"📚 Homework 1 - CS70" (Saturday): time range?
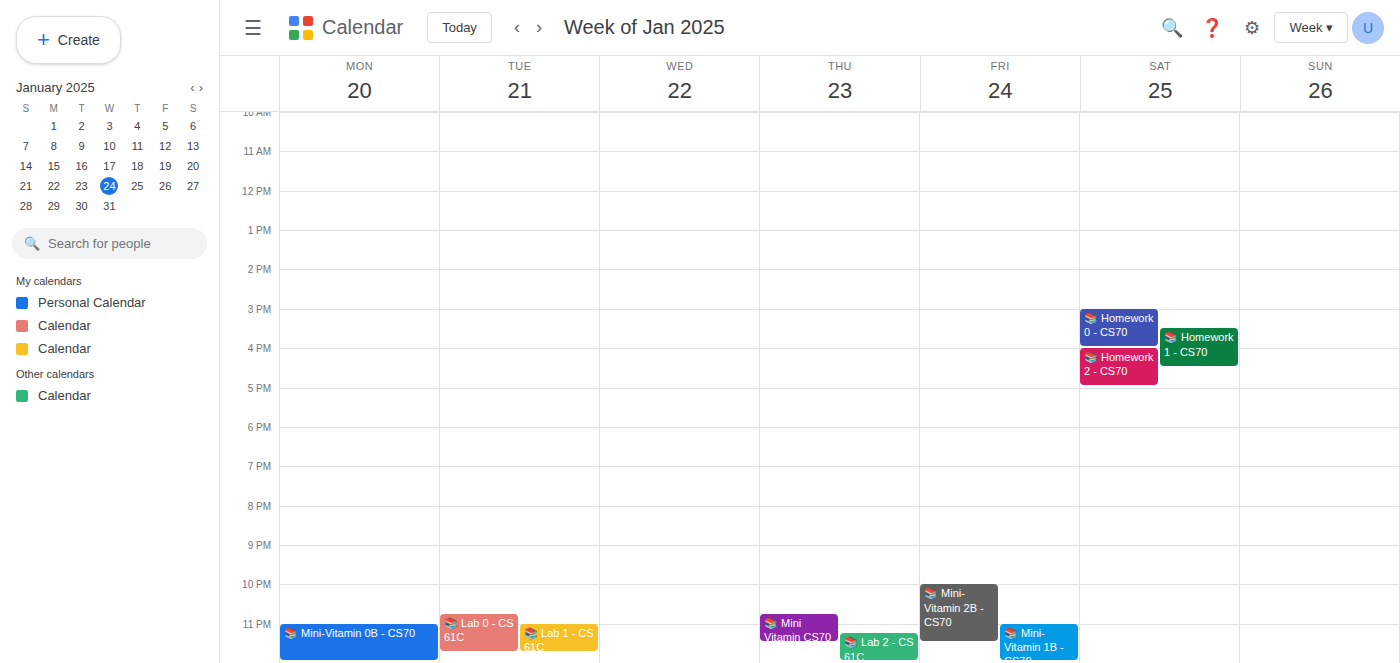
15:30 to 16:30